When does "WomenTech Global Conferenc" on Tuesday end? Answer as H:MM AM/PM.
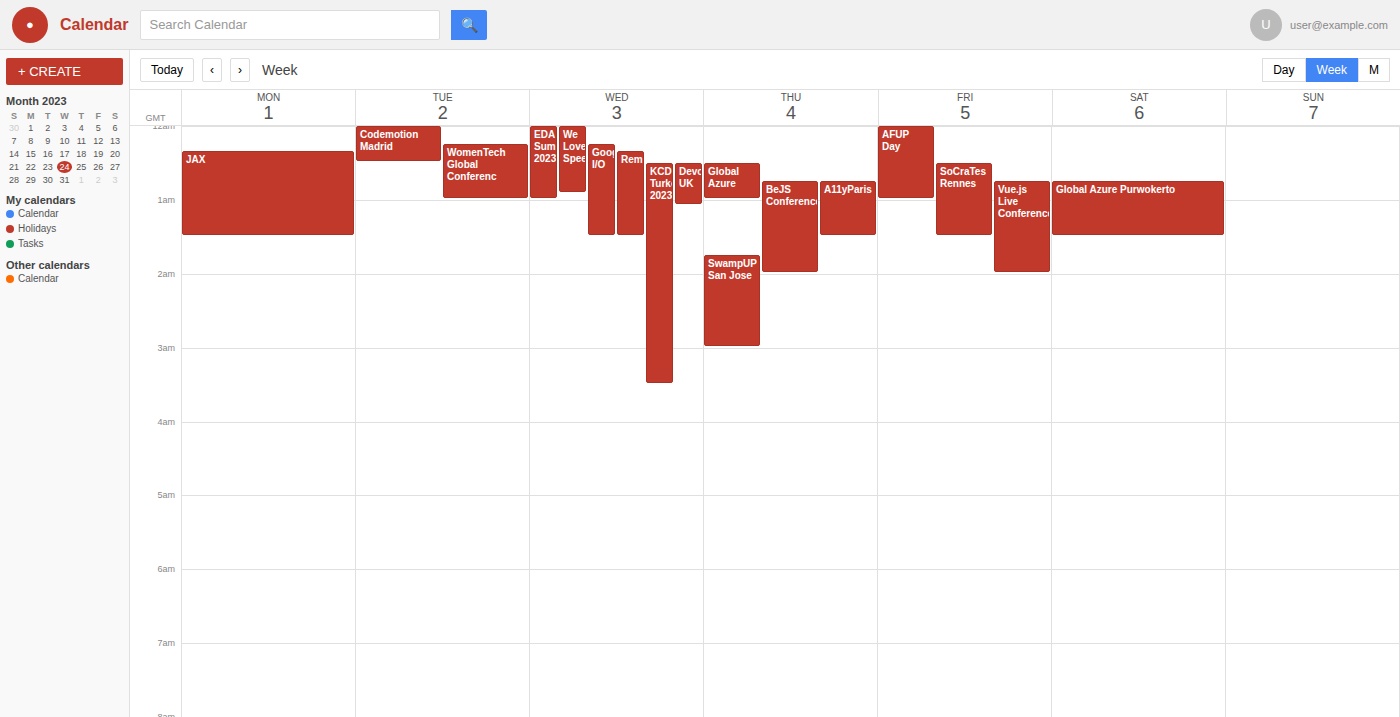
1:00 AM